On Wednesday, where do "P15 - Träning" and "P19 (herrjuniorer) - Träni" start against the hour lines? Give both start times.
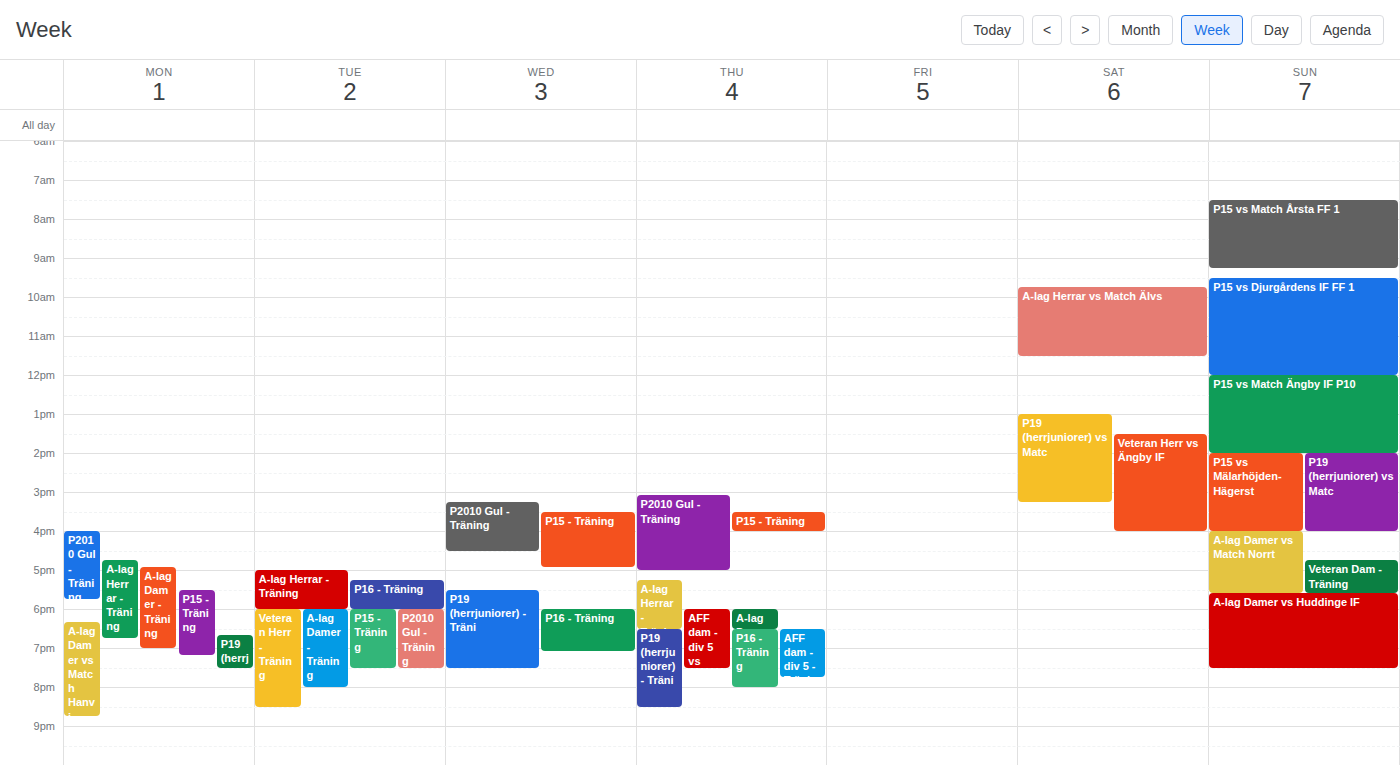
"P15 - Träning": 3:30 PM, halfway between the 3 PM and 4 PM lines. "P19 (herrjuniorer) - Träni": 5:30 PM, halfway between the 5 PM and 6 PM lines.